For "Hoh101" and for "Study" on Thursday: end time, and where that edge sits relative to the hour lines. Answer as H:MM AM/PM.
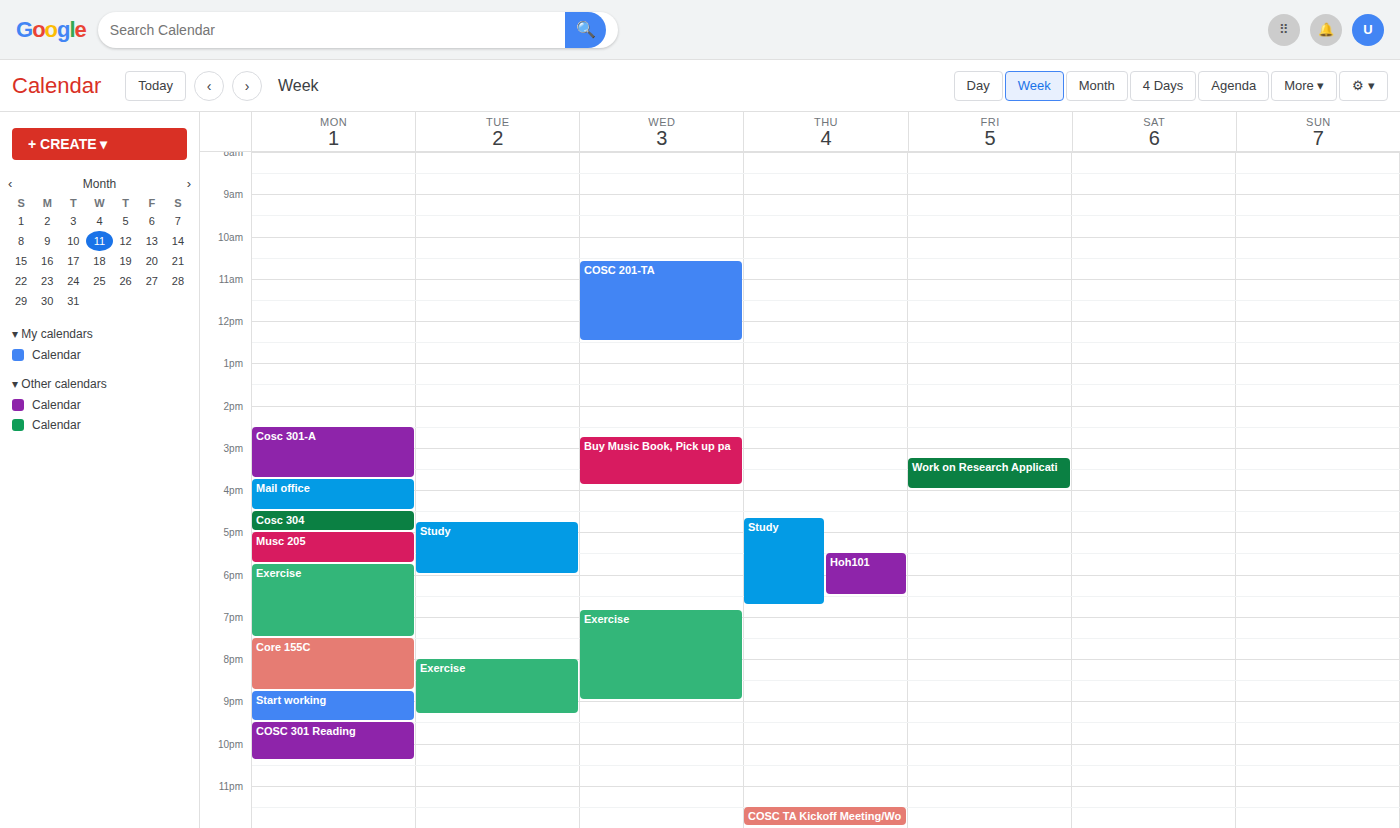
"Hoh101": 6:30 PM, halfway between the 6 PM and 7 PM lines. "Study": 6:45 PM, neither: three quarters of the way from the 6 PM line to the 7 PM line.